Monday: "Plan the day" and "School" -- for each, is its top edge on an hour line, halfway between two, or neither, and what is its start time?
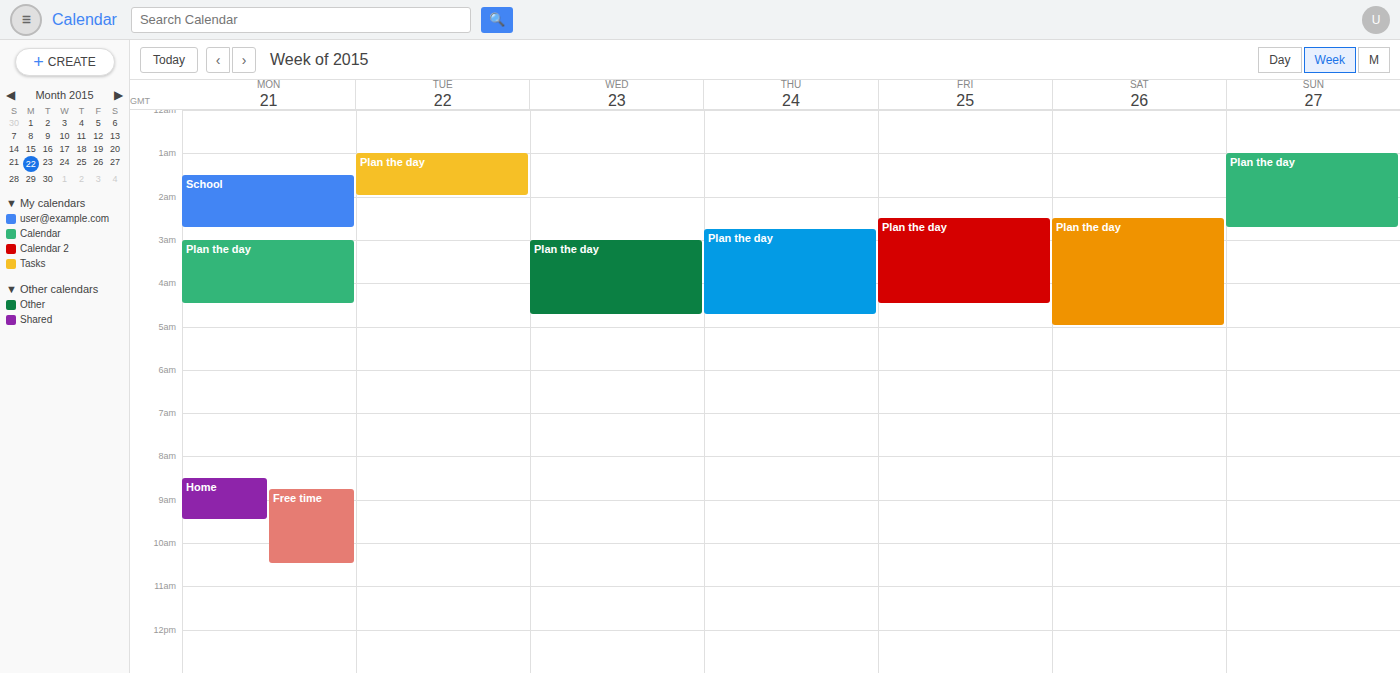
"Plan the day": 3:00 AM, exactly on the 3 AM line. "School": 1:30 AM, halfway between the 1 AM and 2 AM lines.